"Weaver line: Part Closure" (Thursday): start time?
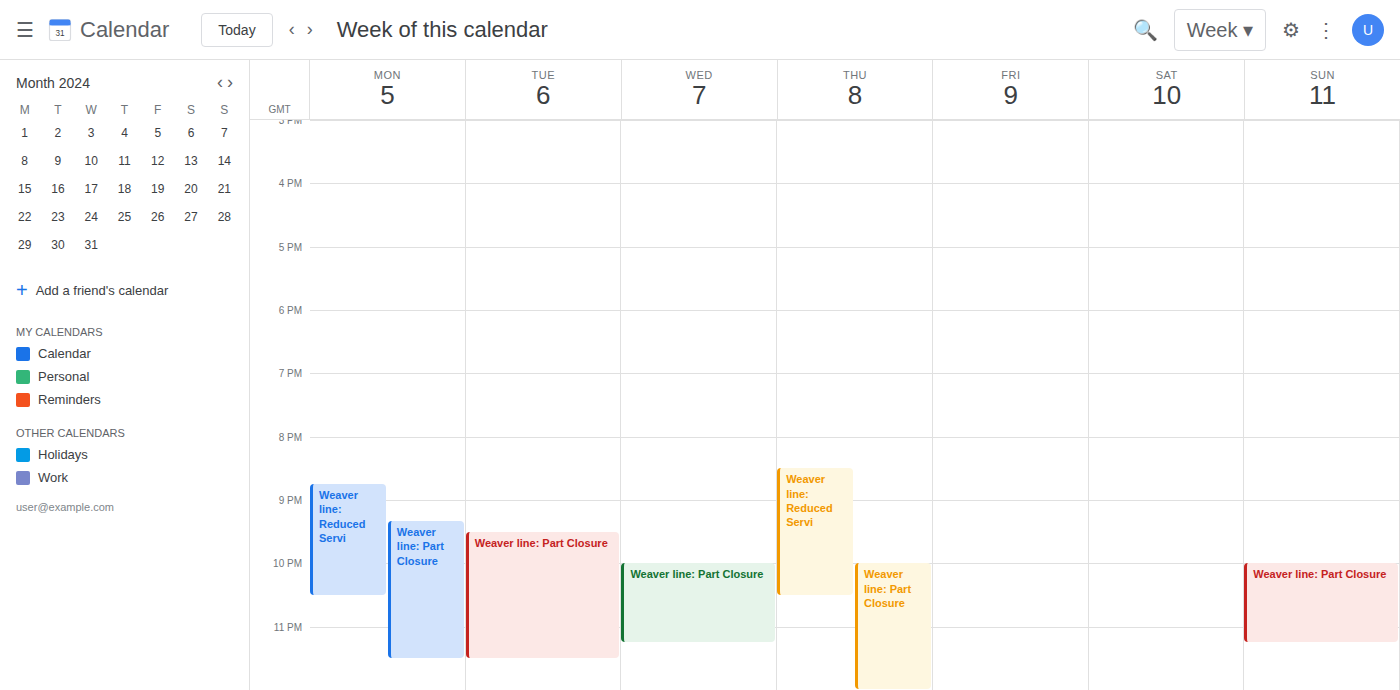
10:00 PM